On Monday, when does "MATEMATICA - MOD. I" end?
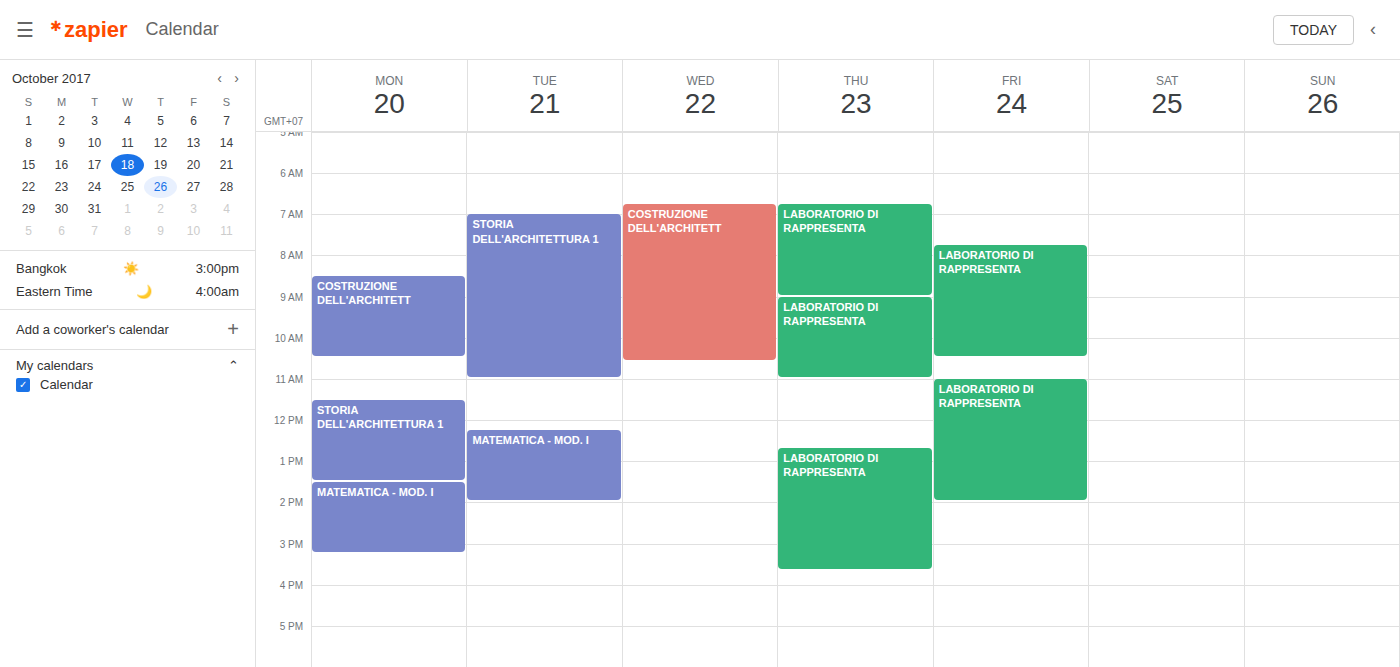
15:15